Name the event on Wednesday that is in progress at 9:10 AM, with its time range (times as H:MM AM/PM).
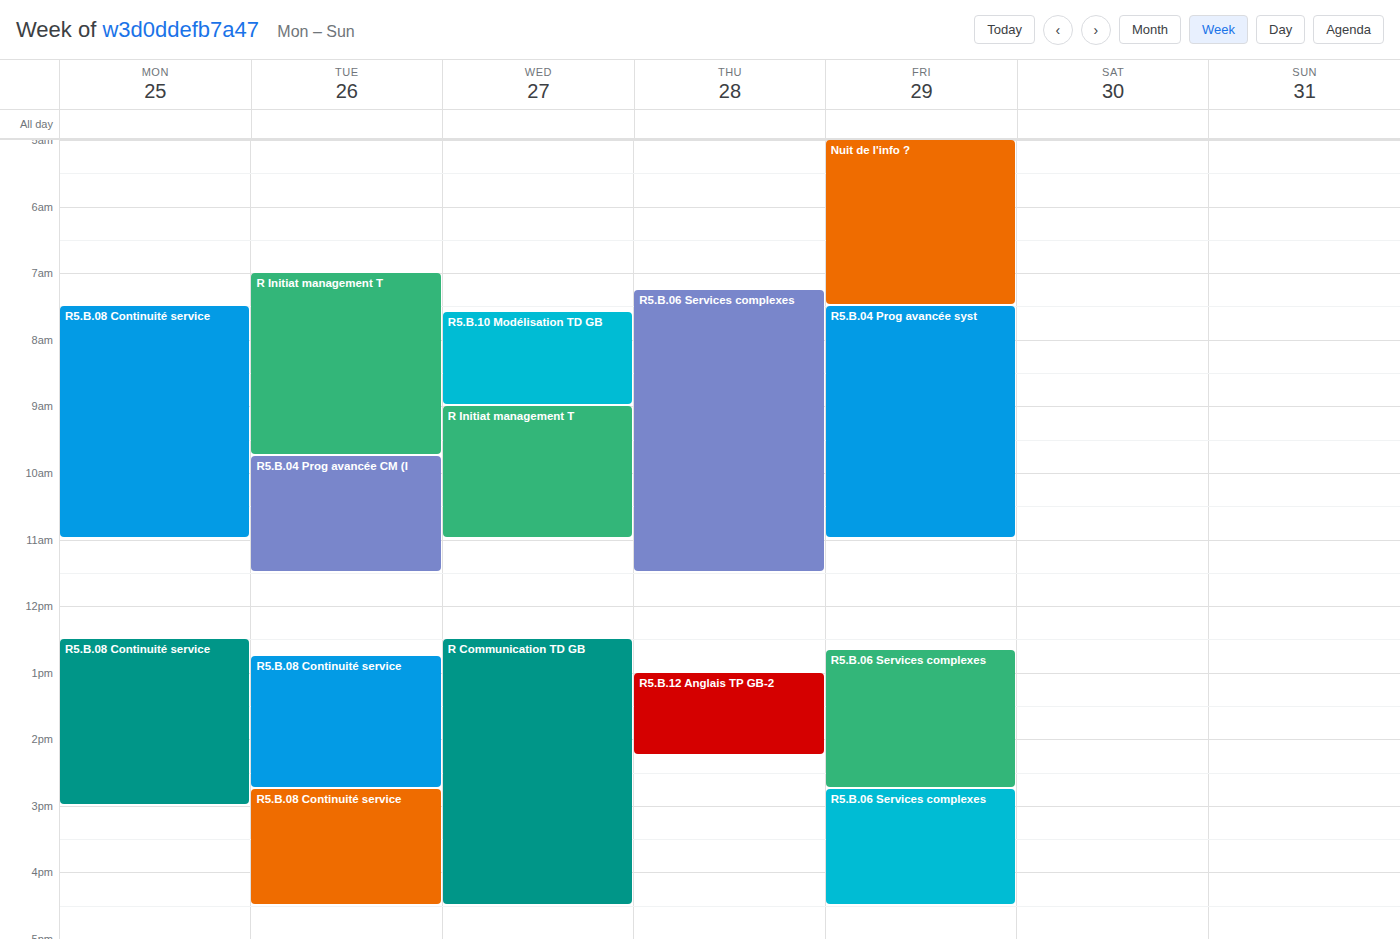
"R Initiat management T", 9:00 AM to 11:00 AM